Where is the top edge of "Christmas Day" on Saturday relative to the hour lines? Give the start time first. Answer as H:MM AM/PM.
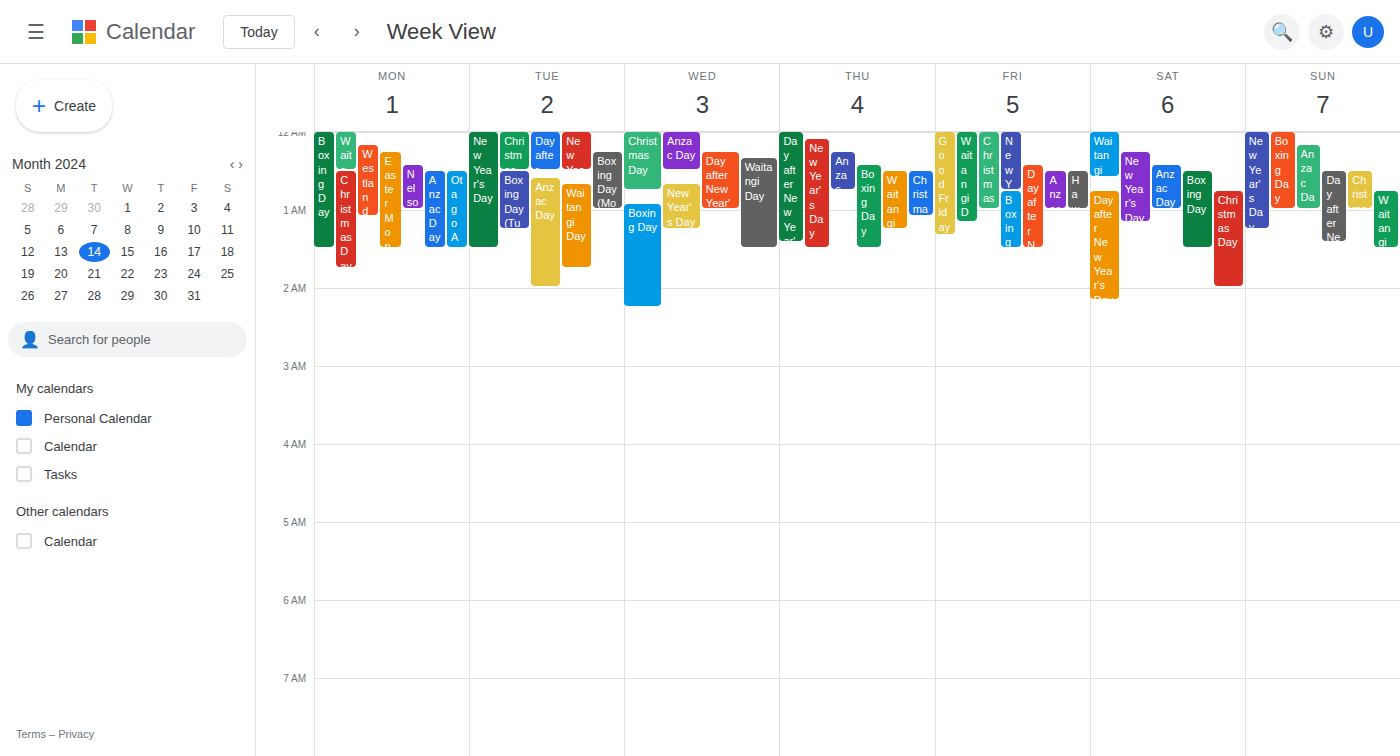
12:45 AM -- neither: three quarters of the way from the 12 AM line to the 1 AM line.